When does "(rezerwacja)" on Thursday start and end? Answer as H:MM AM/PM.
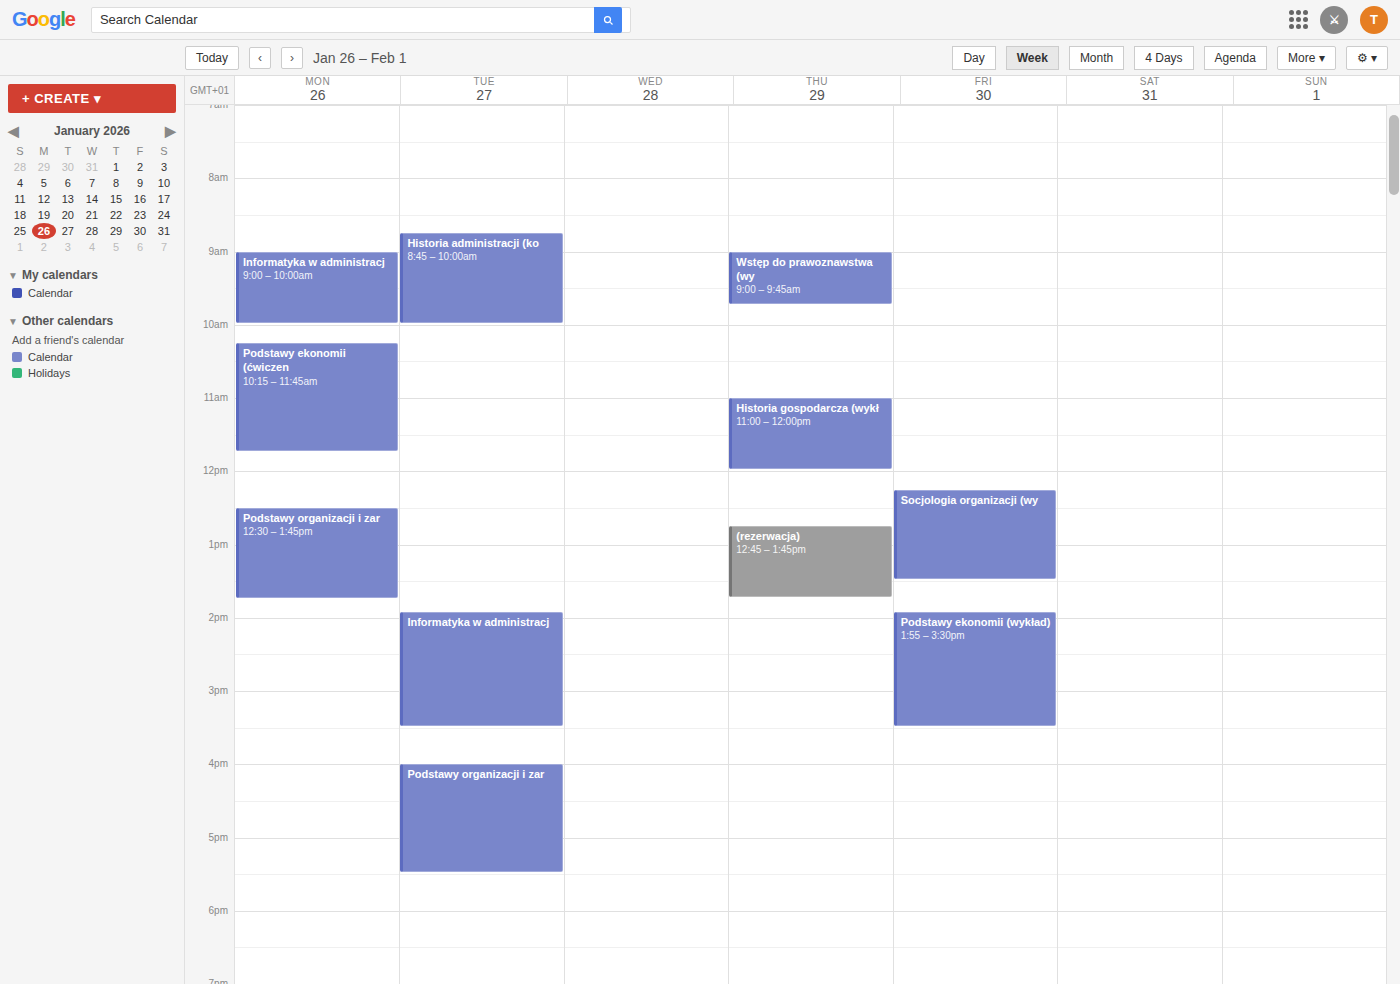
12:45 PM to 1:45 PM